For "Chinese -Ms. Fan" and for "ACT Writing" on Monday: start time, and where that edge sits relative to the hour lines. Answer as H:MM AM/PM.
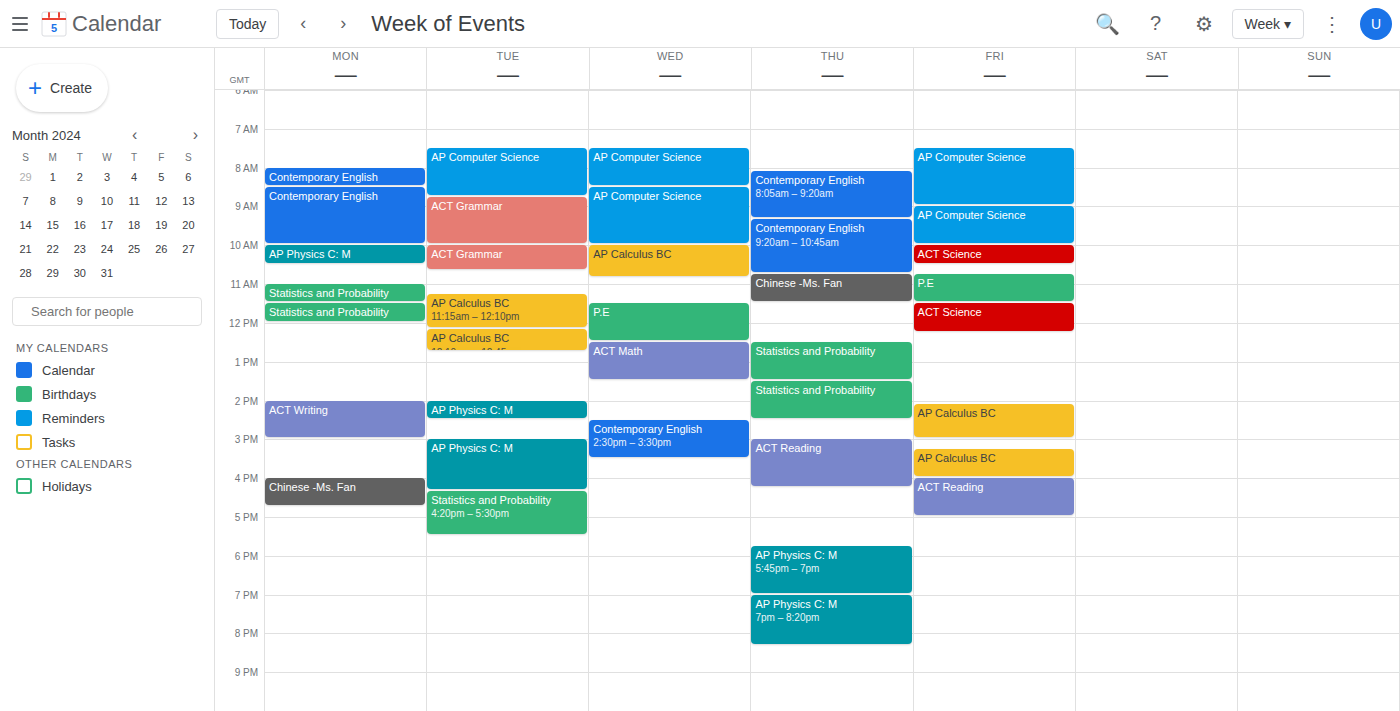
"Chinese -Ms. Fan": 4:00 PM, exactly on the 4 PM line. "ACT Writing": 2:00 PM, exactly on the 2 PM line.